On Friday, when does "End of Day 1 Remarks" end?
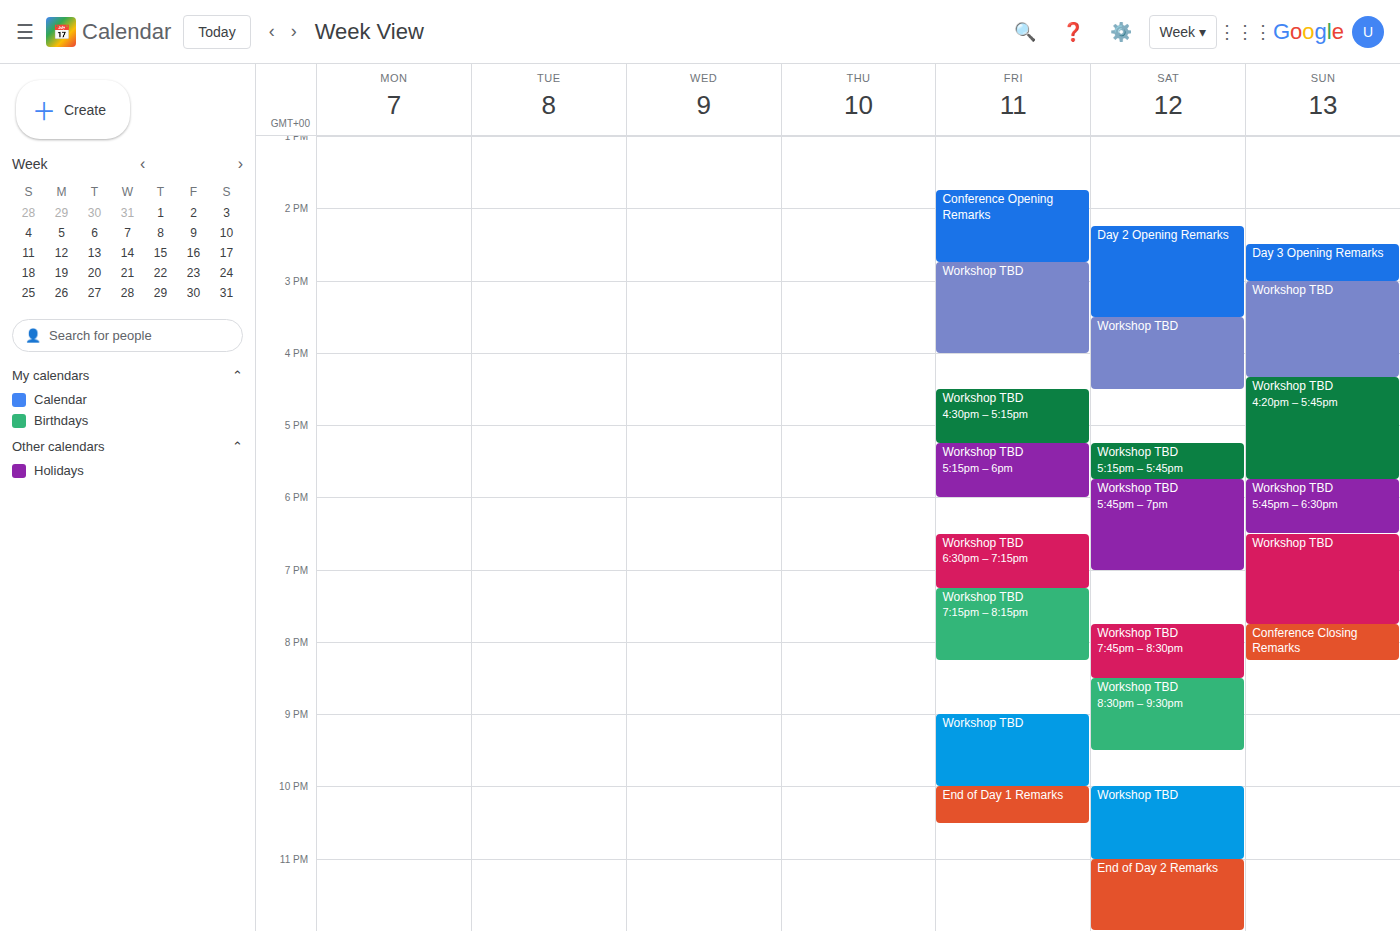
10:30 PM